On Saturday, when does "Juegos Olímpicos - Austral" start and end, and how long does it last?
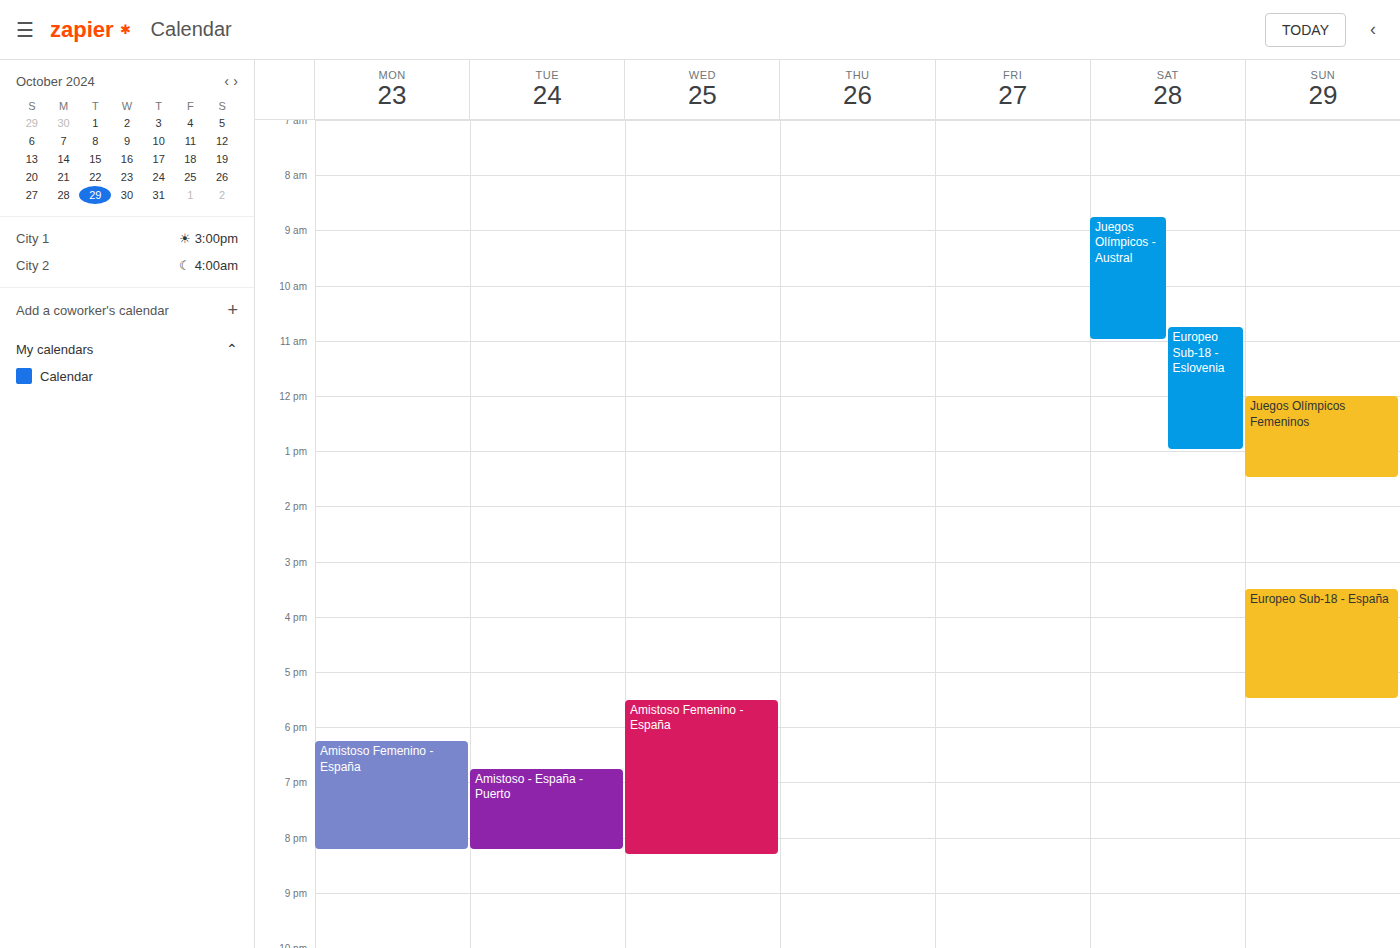
8:45 AM to 11:00 AM, 2 hours 15 minutes